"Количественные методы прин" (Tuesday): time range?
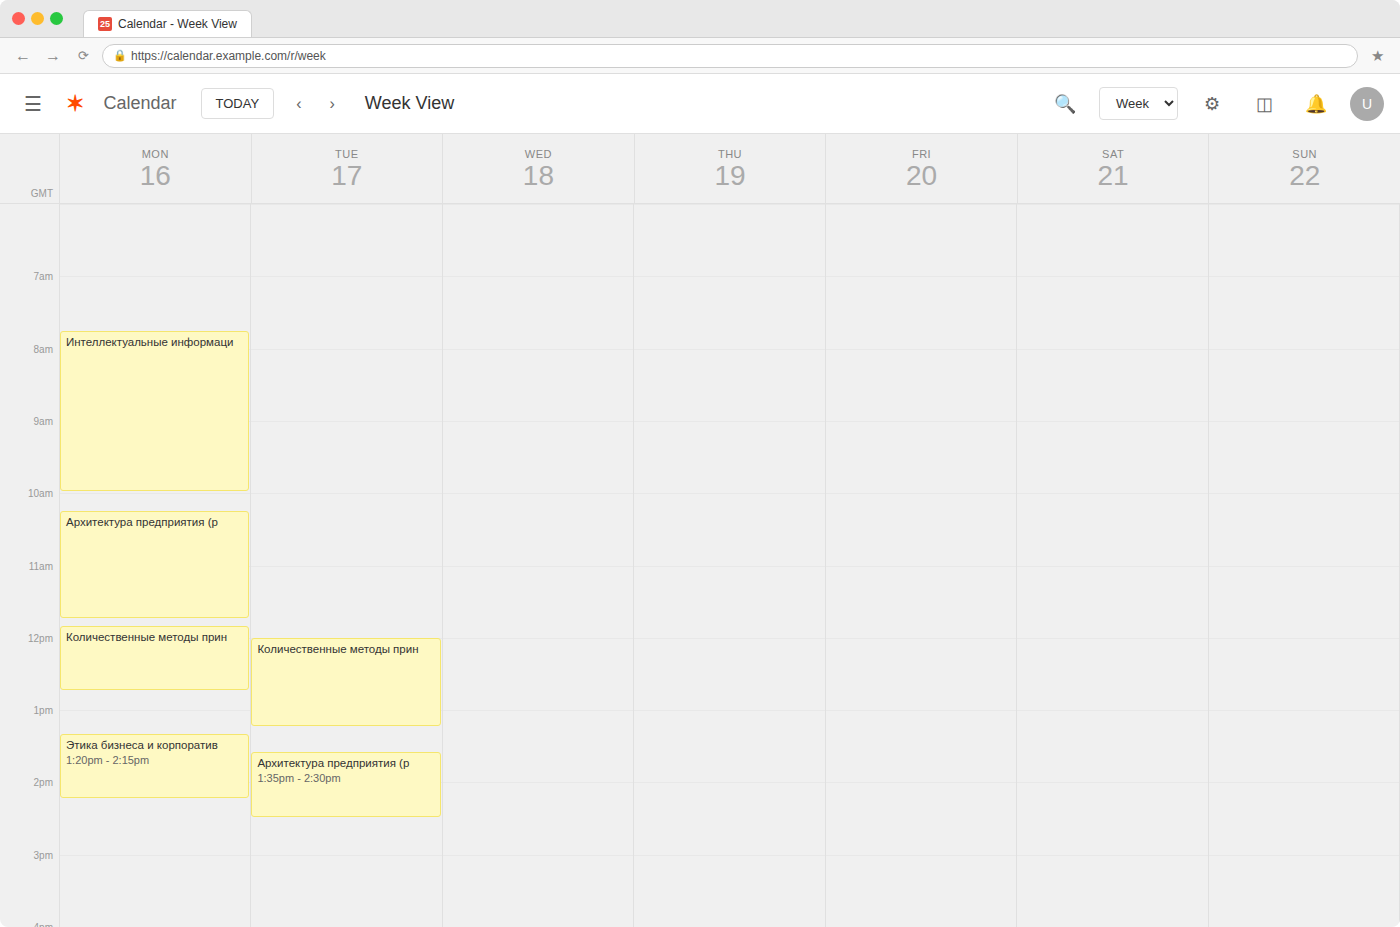
12:00 PM to 1:15 PM